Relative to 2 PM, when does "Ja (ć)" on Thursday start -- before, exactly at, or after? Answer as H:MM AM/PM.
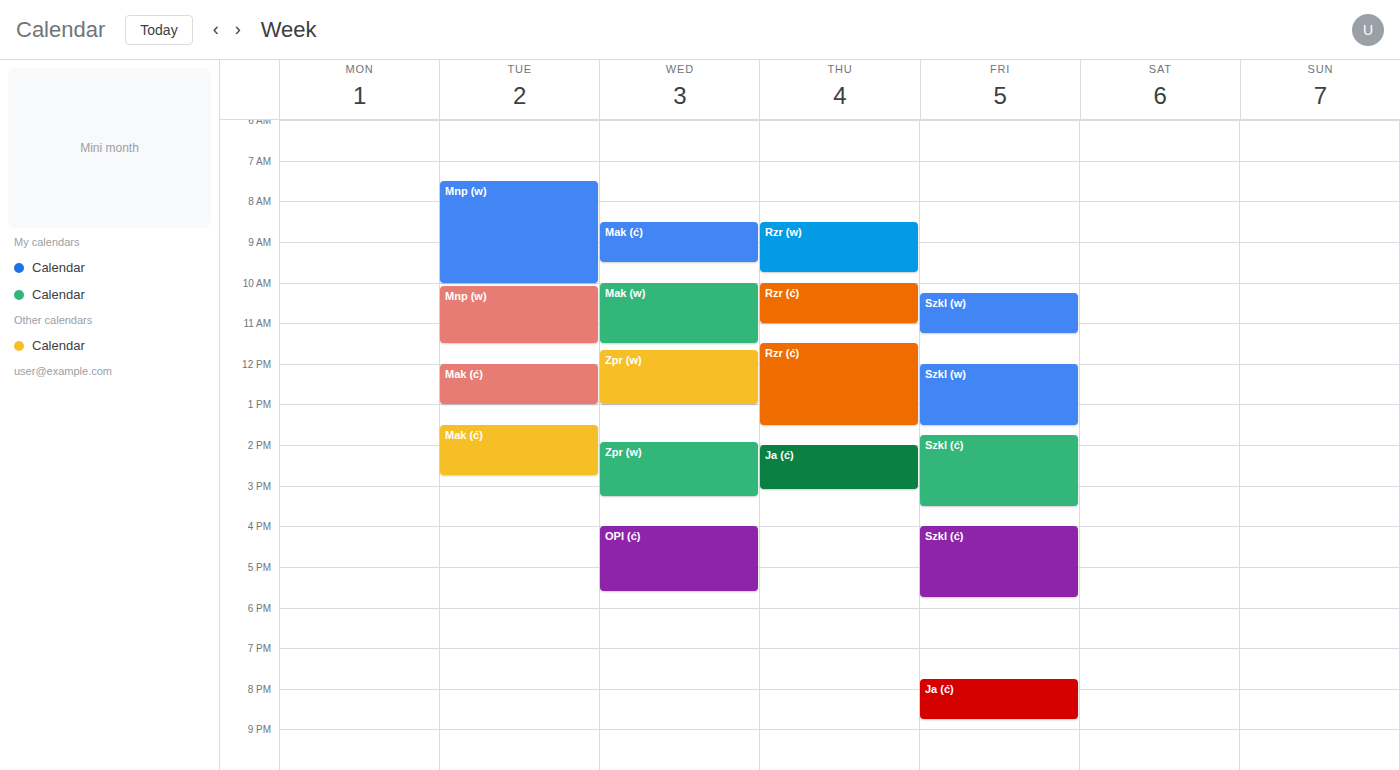
2:00 PM -- exactly at 2 PM, on the 2 PM line.